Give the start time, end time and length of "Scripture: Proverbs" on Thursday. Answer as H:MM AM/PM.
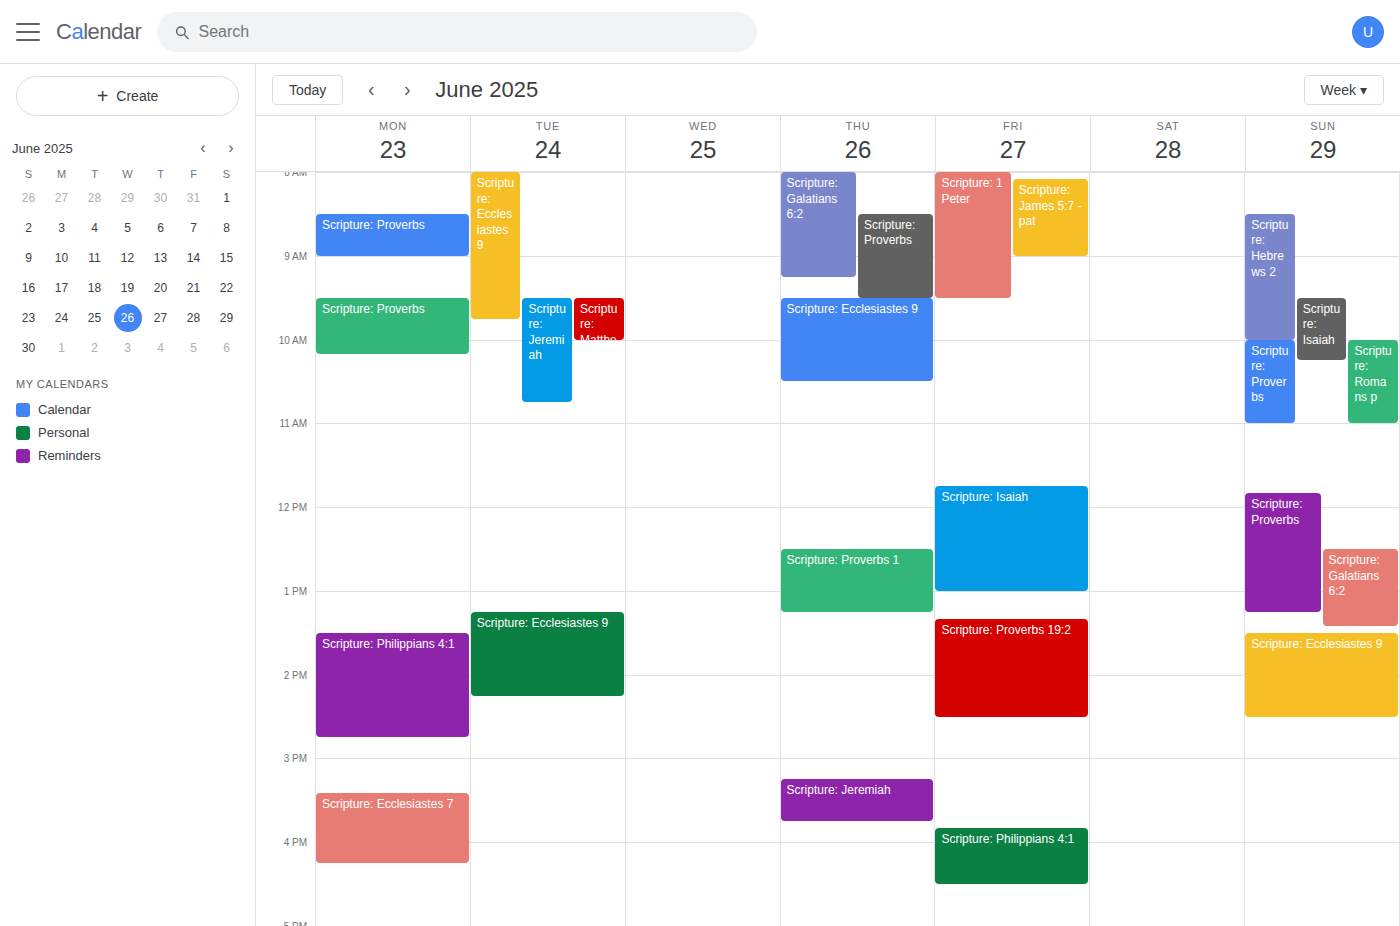
8:30 AM to 9:30 AM, 1 hour